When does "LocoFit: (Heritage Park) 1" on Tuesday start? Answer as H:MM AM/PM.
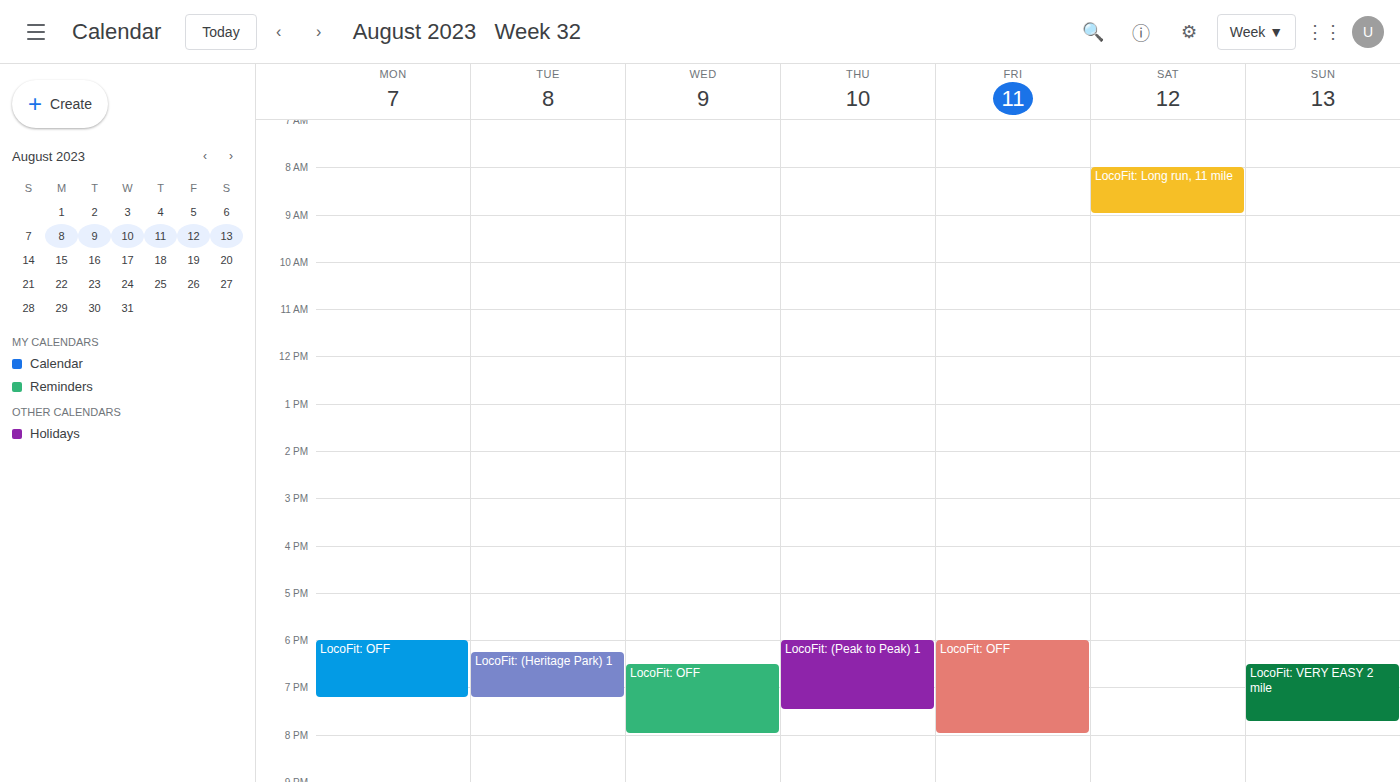
6:15 PM